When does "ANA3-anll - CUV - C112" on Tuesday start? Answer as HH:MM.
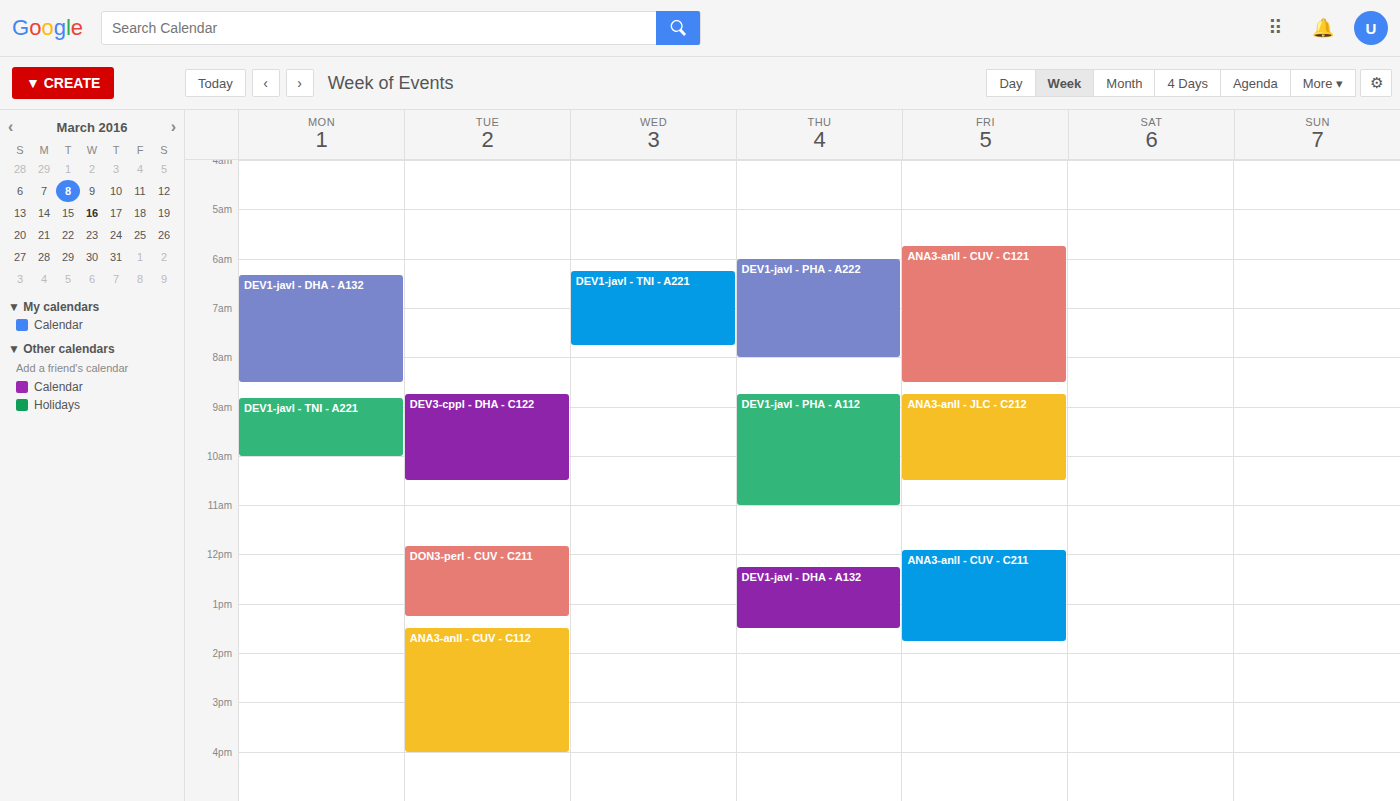
13:30